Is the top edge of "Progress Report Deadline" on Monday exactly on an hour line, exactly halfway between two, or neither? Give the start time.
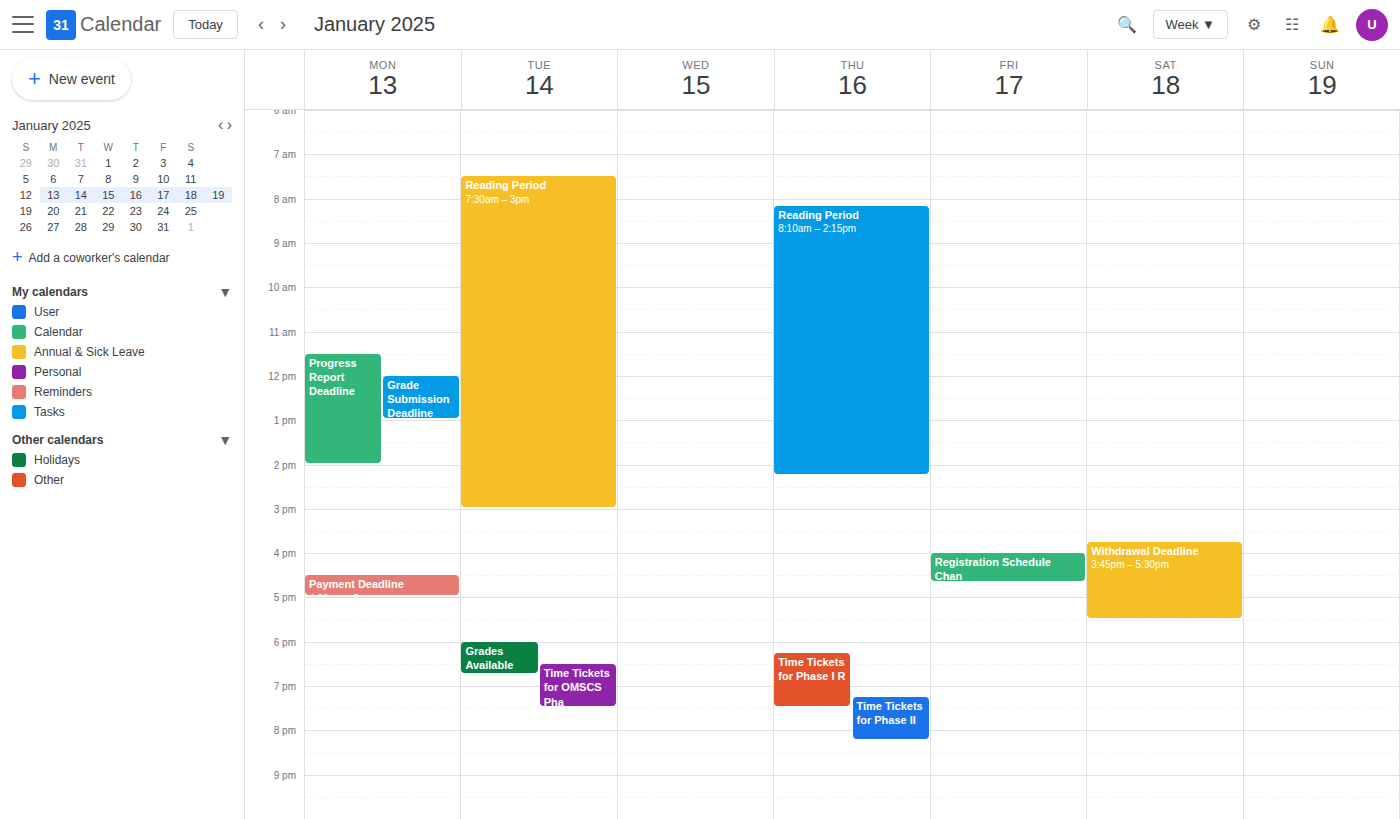
11:30 AM -- halfway between the 11 AM and 12 PM lines.